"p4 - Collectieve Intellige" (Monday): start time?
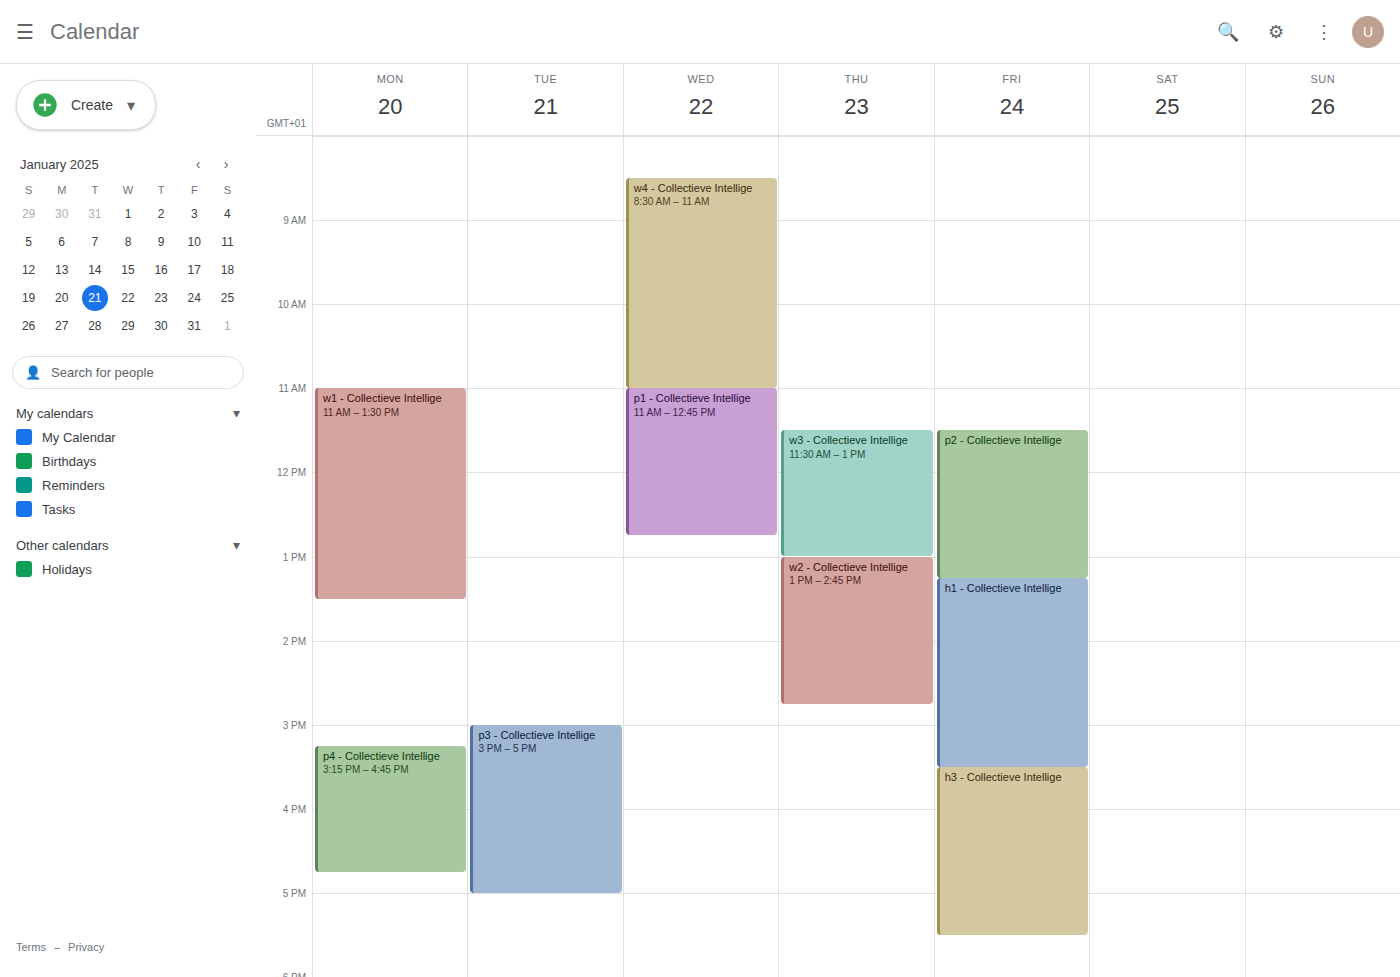
3:15 PM